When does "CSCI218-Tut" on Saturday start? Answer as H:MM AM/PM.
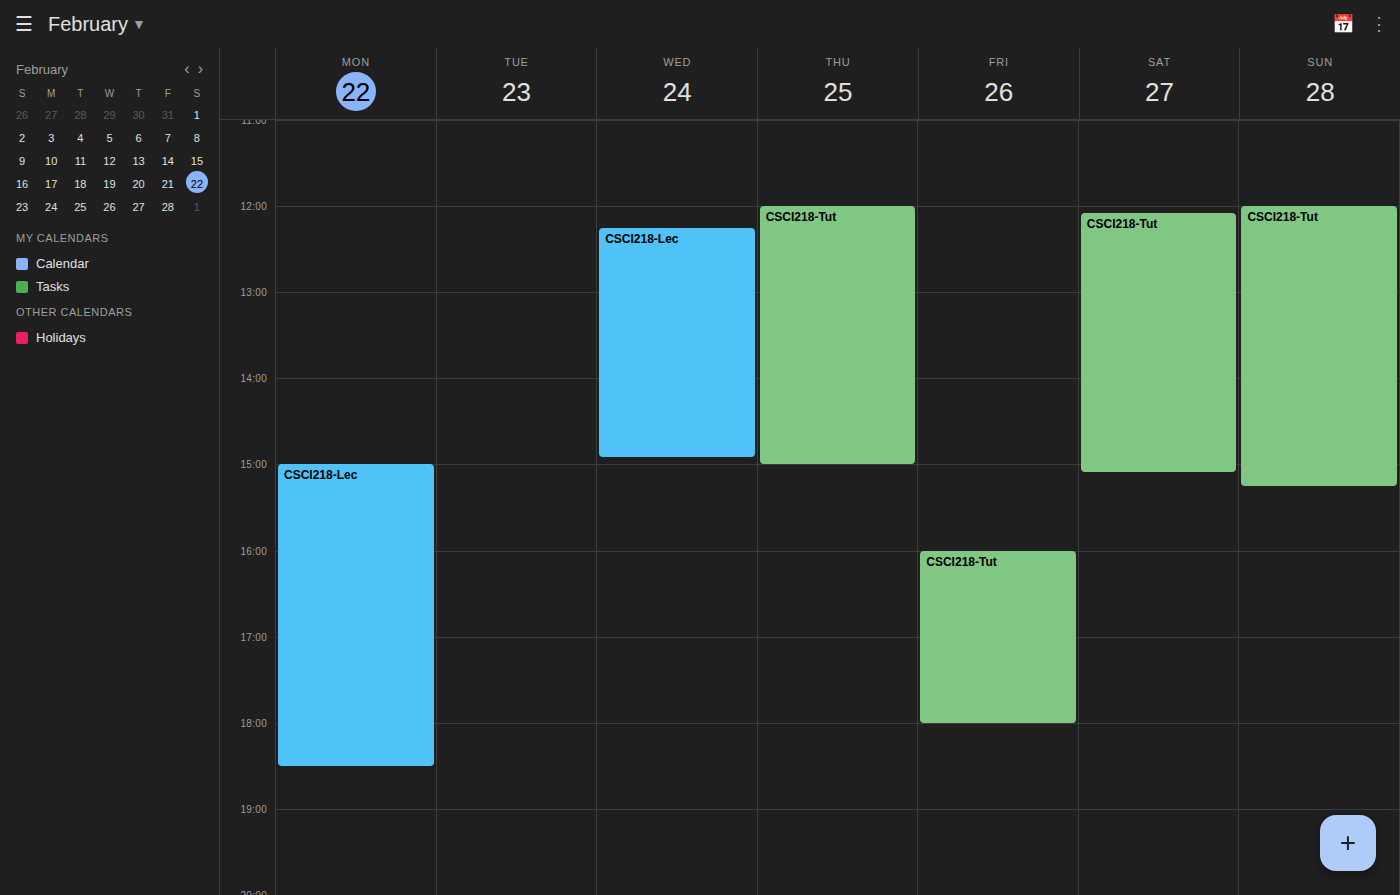
12:05 PM